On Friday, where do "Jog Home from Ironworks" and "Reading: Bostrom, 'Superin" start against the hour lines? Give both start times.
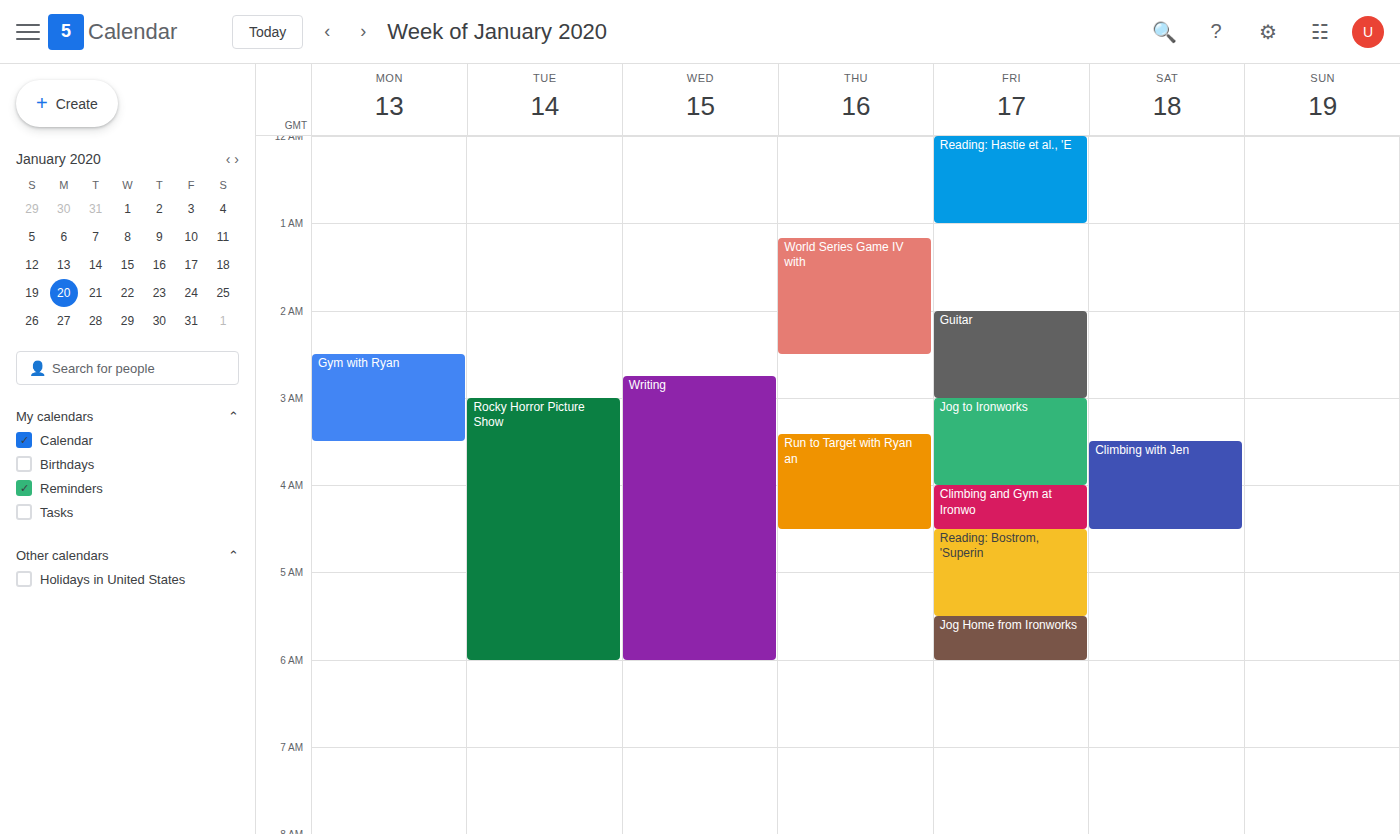
"Jog Home from Ironworks": 5:30 AM, halfway between the 5 AM and 6 AM lines. "Reading: Bostrom, 'Superin": 4:30 AM, halfway between the 4 AM and 5 AM lines.